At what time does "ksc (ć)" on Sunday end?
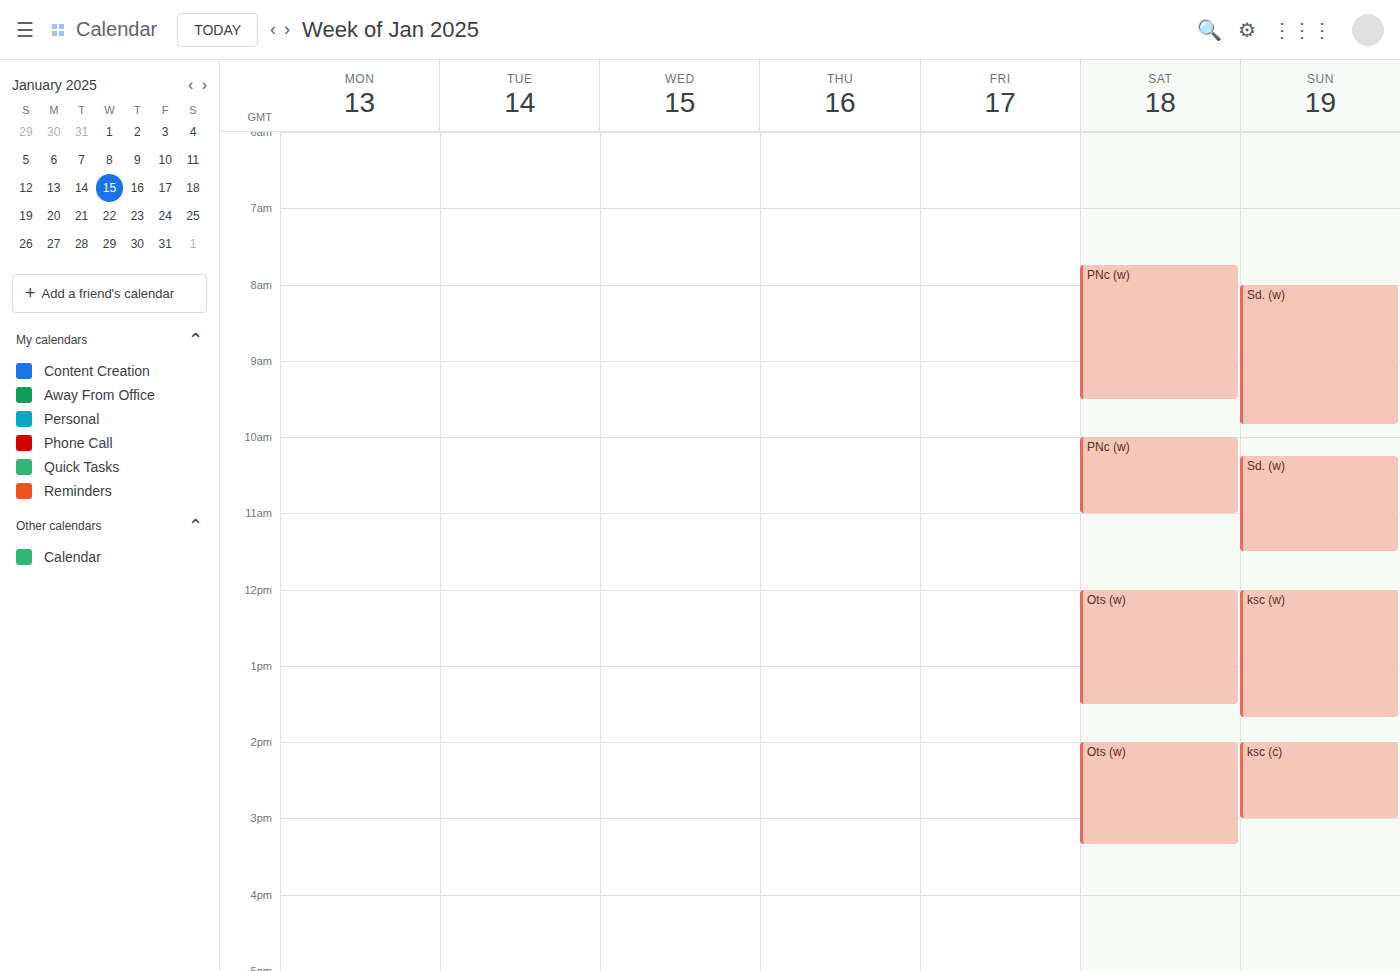
15:00